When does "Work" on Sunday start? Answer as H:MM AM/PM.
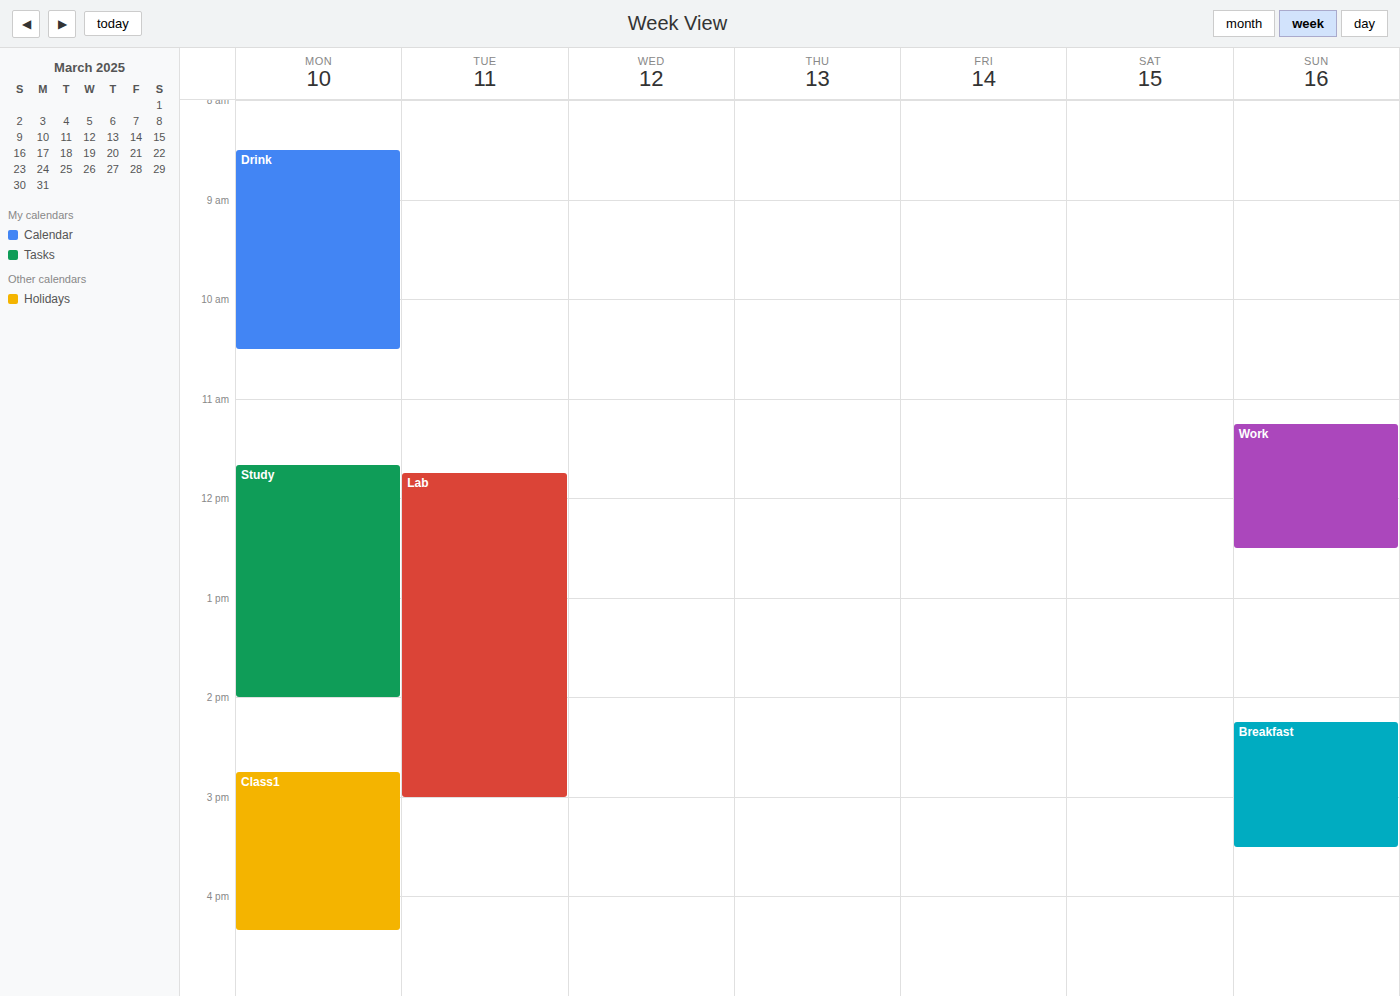
11:15 AM